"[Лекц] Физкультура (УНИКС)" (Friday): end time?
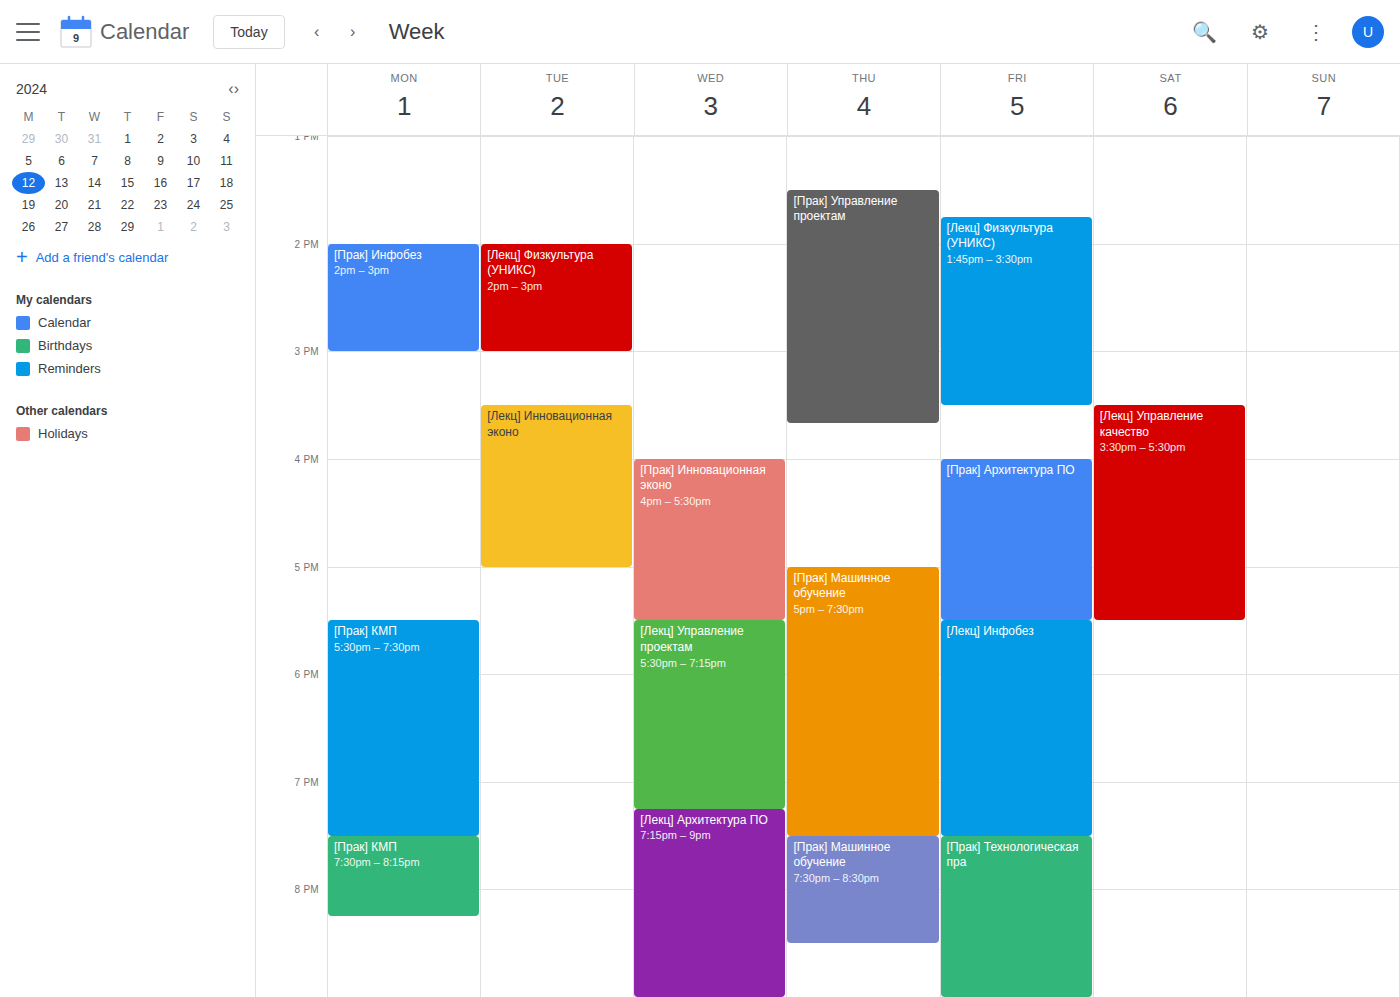
3:30 PM